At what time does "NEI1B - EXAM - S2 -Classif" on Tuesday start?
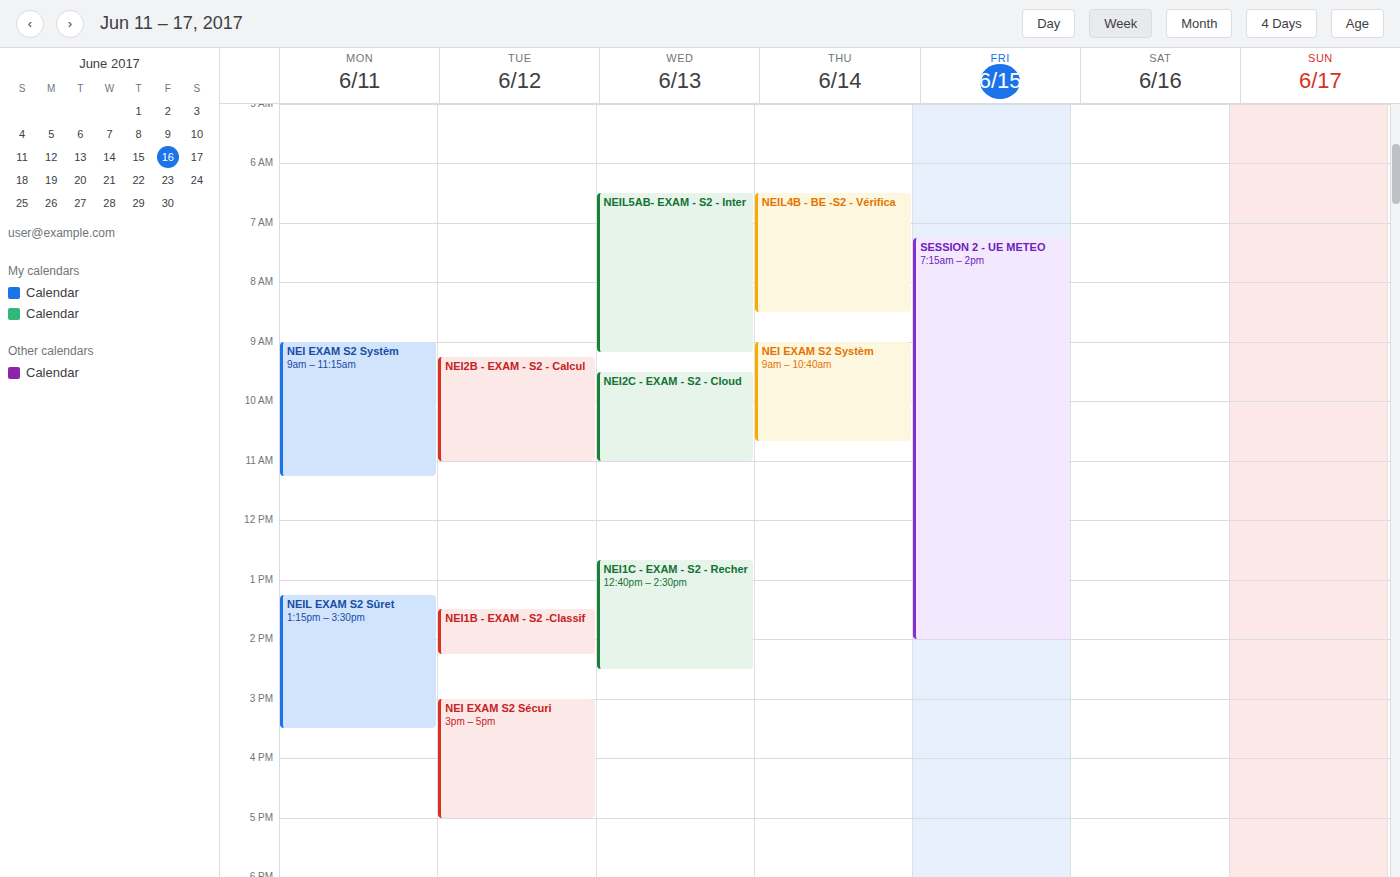
13:30